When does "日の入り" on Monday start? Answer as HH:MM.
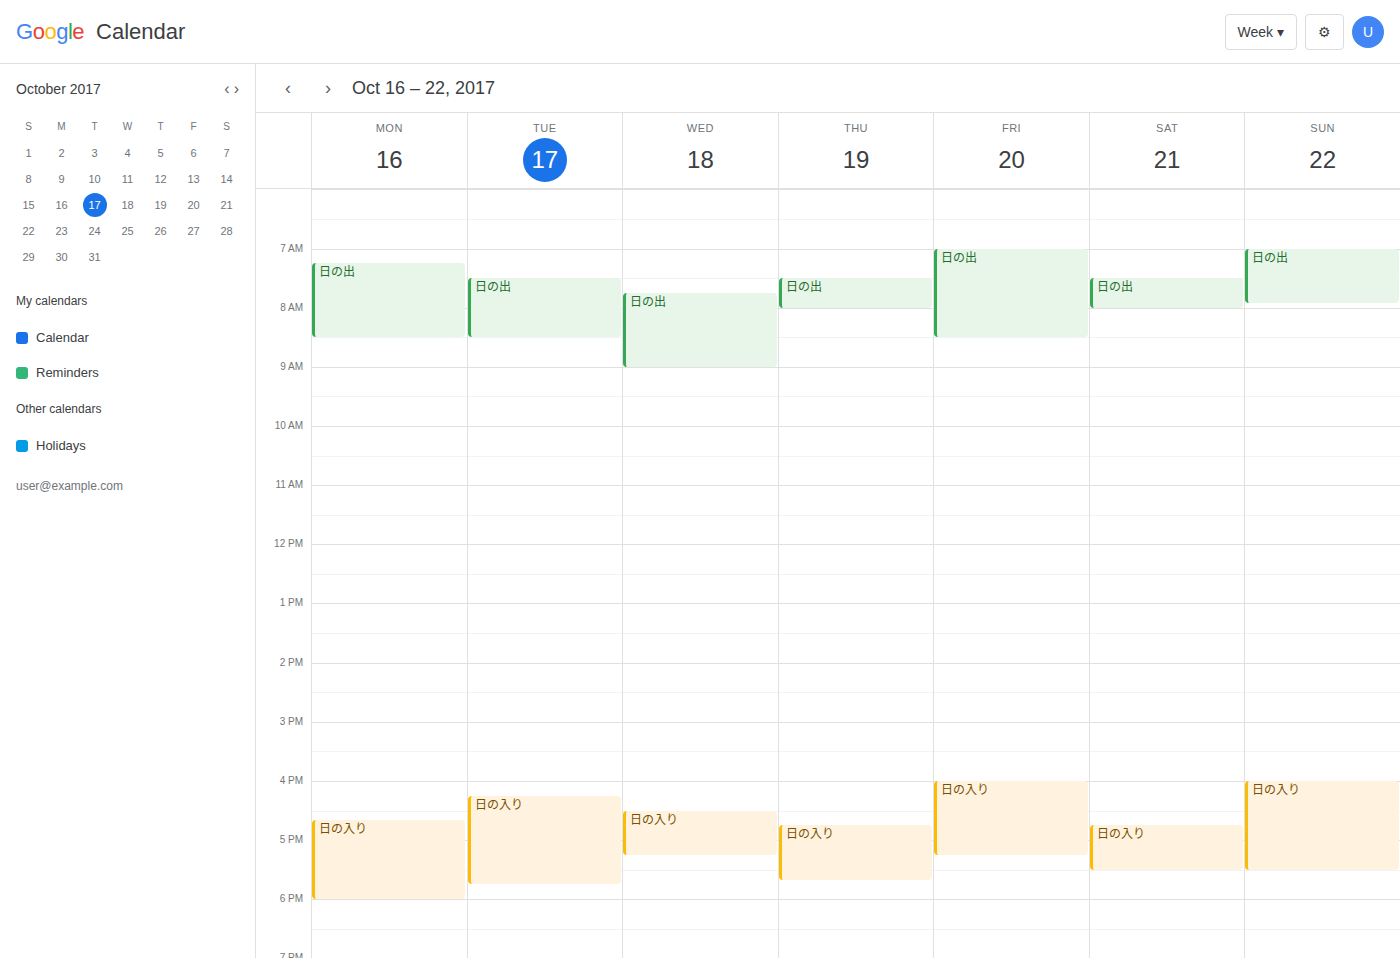
16:40